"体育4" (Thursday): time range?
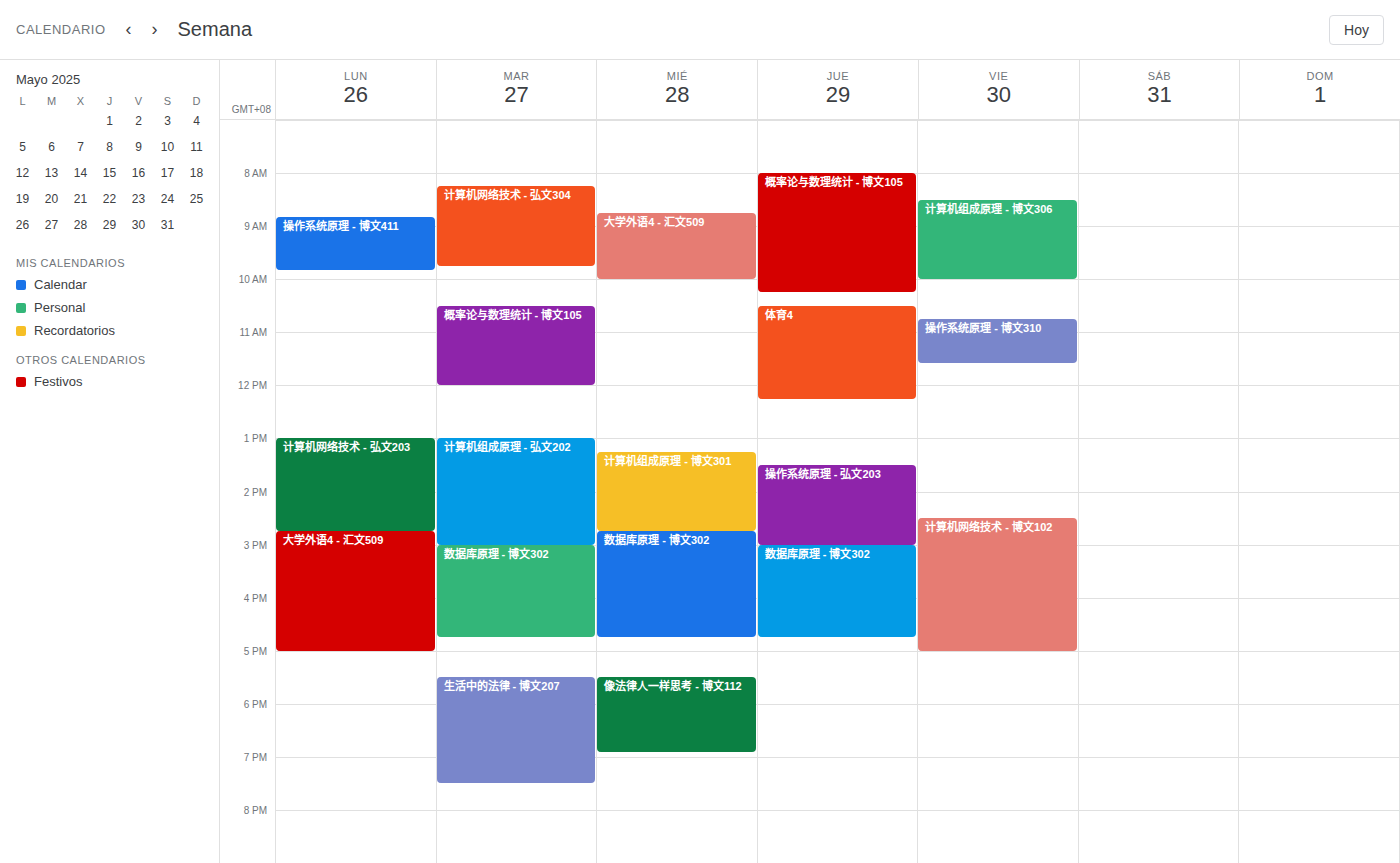
10:30 AM to 12:15 PM